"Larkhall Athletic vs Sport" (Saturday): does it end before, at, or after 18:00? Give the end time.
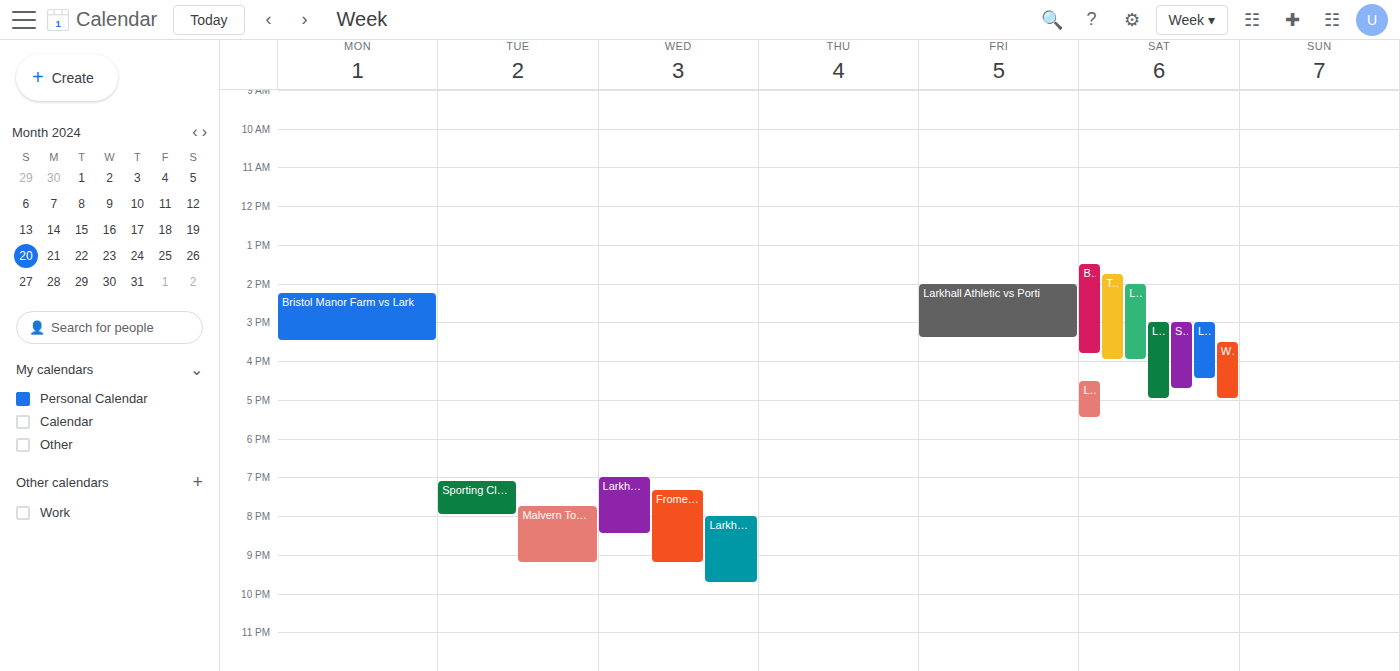
17:30 -- before 18:00, 30 minutes above the 18:00 line.